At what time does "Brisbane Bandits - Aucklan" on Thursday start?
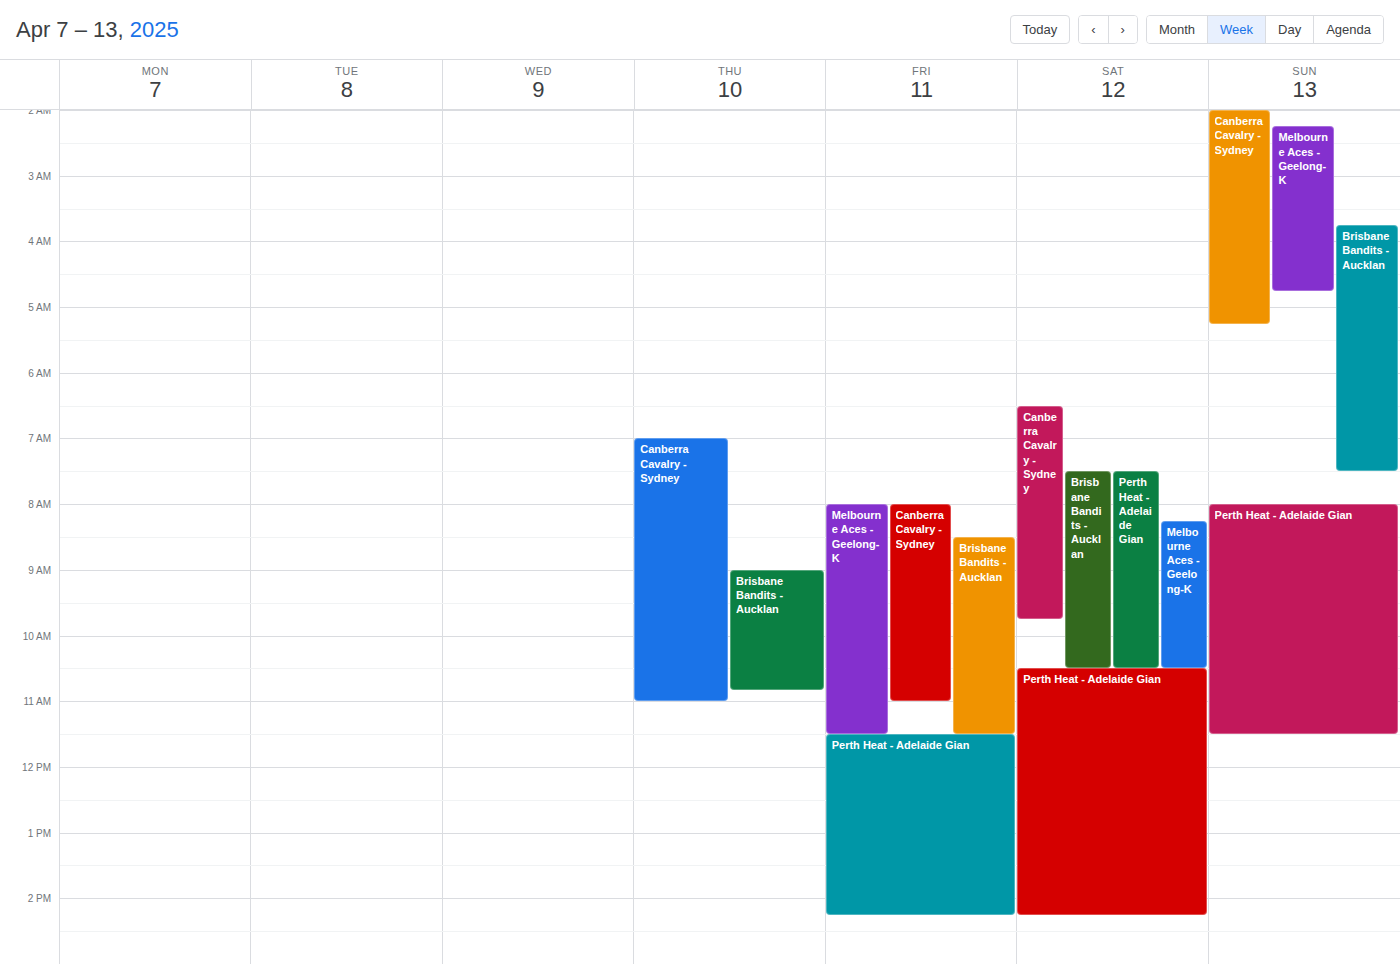
9:00 AM